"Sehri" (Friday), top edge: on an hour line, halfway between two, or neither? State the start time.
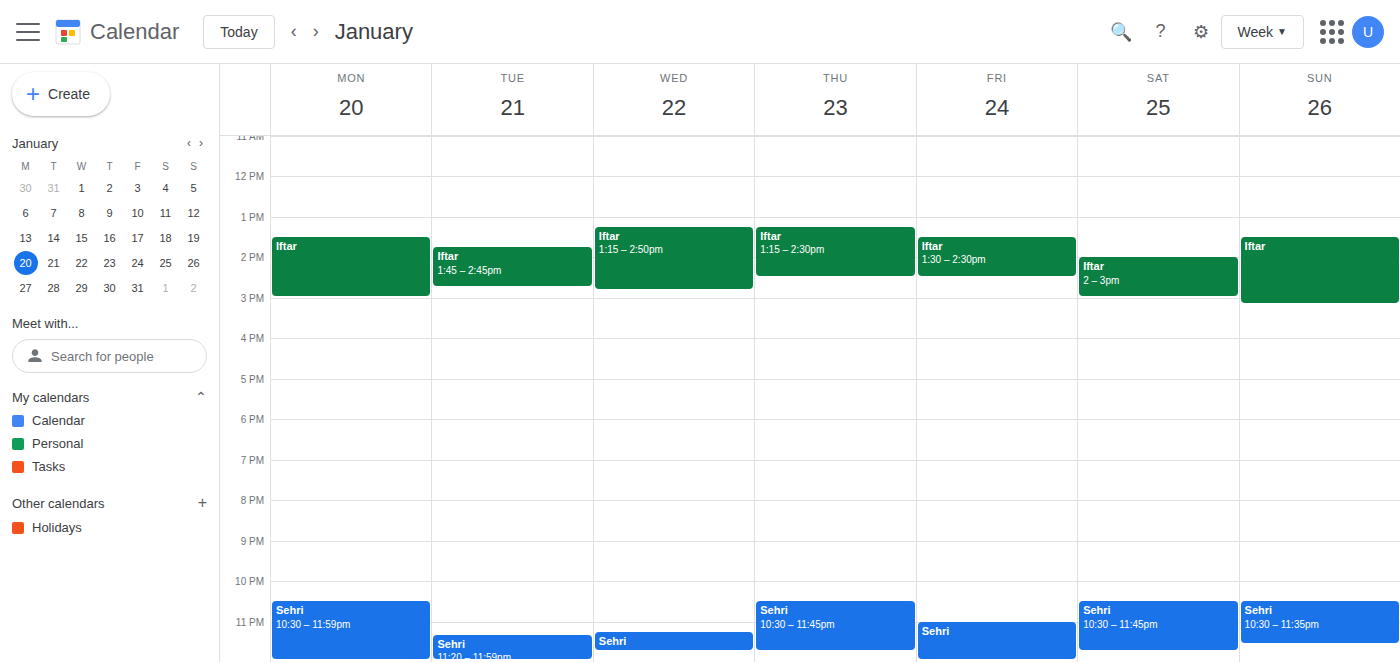
11:00 PM -- exactly on the 11 PM line.